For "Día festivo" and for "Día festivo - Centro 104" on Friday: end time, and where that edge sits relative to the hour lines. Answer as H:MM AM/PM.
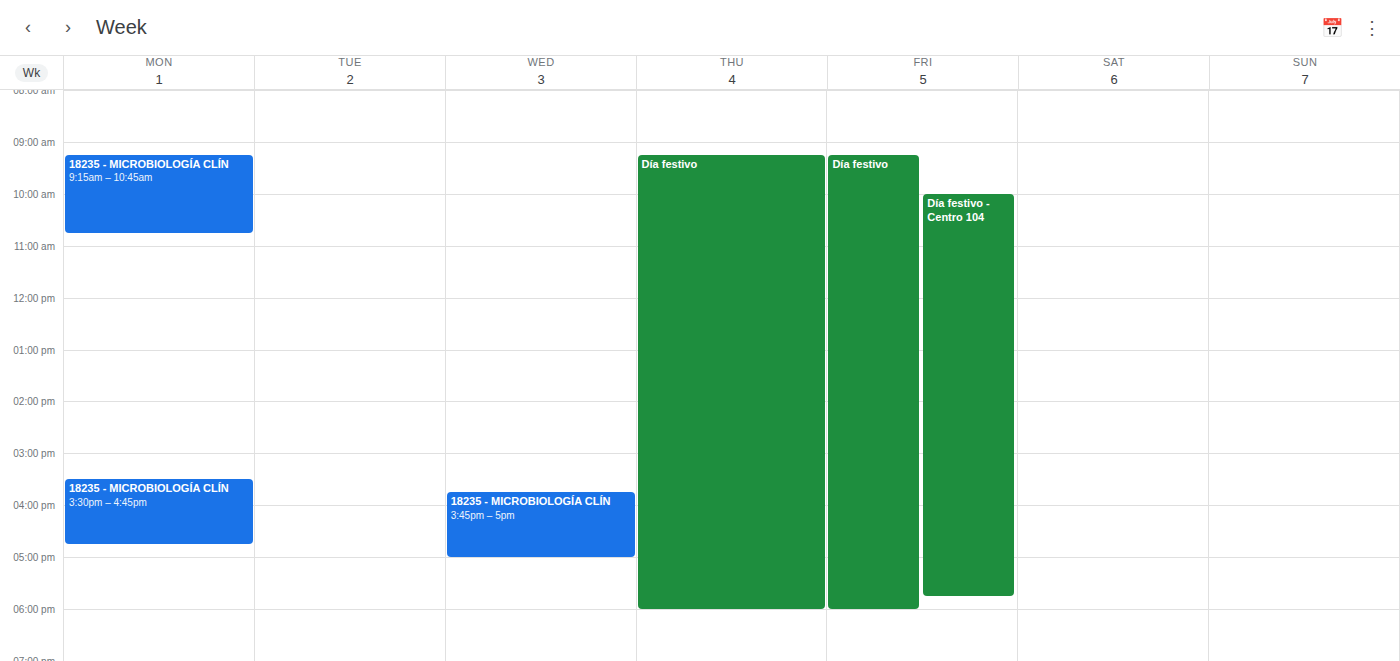
"Día festivo": 6:00 PM, exactly on the 6 PM line. "Día festivo - Centro 104": 5:45 PM, neither: three quarters of the way from the 5 PM line to the 6 PM line.